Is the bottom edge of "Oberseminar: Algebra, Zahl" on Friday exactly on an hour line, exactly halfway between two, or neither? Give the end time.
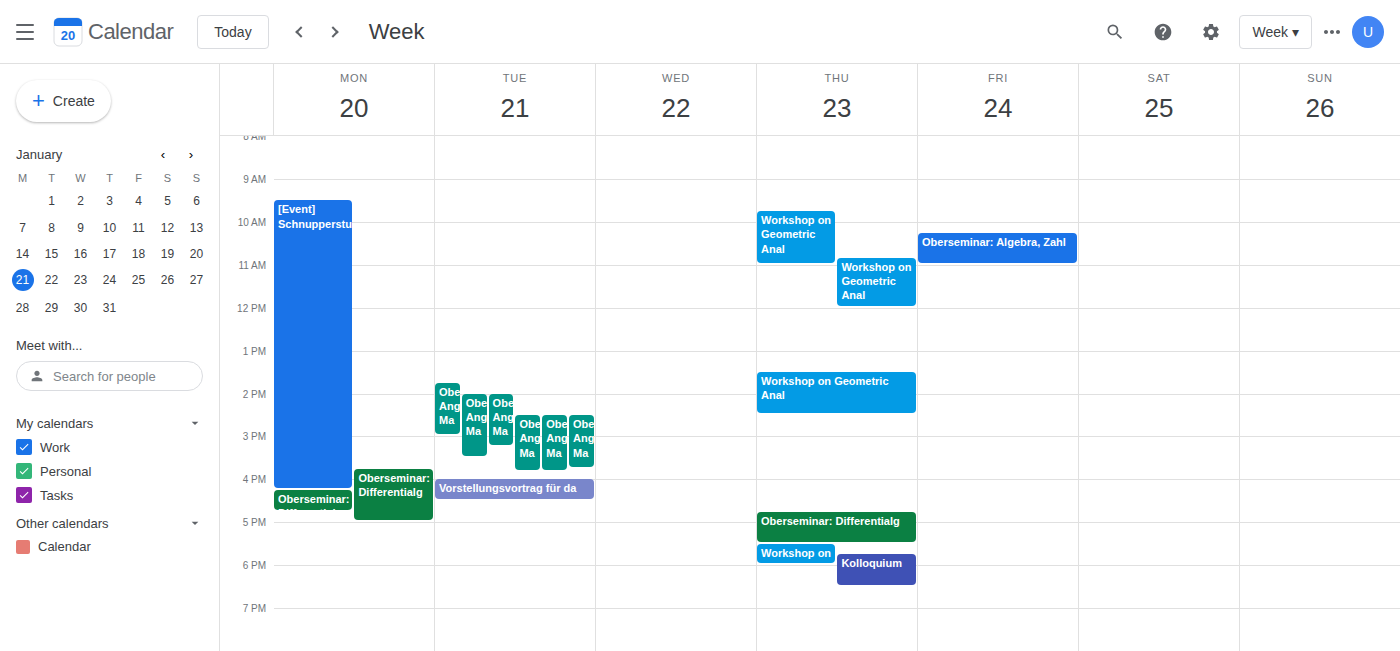
11:00 AM -- exactly on the 11 AM line.